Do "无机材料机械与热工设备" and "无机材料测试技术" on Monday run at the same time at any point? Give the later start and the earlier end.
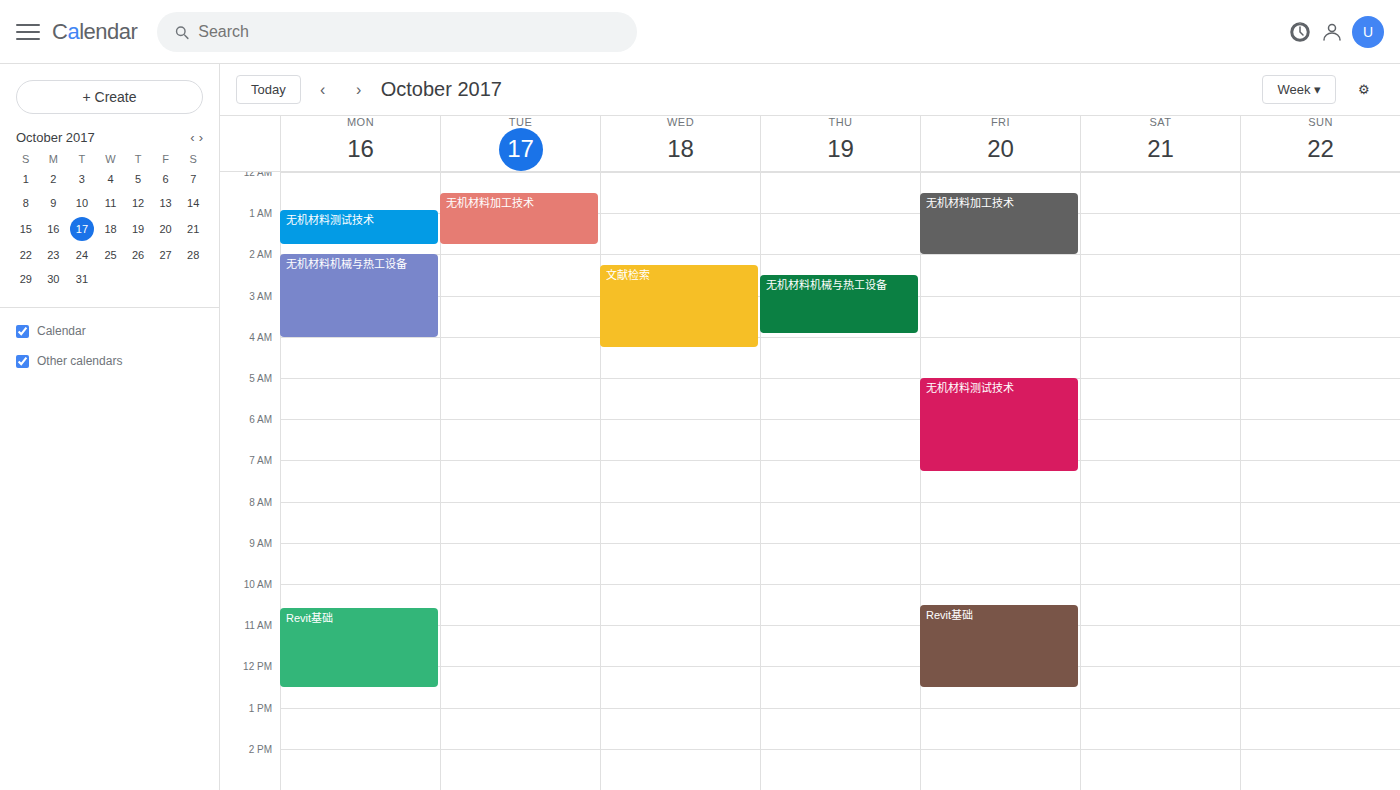
"无机材料测试技术" ends at 1:45 AM and "无机材料机械与热工设备" starts at 2:00 AM -- no overlap.